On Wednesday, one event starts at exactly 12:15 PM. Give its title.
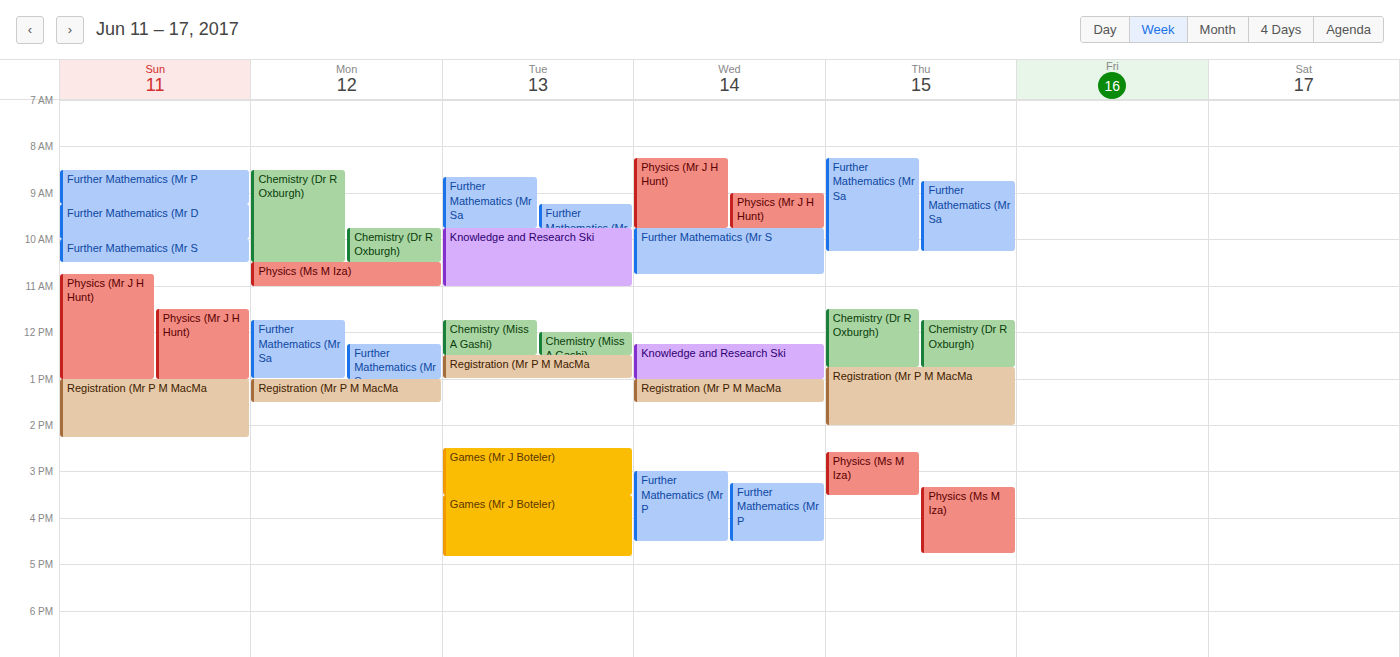
"Knowledge and Research Ski"